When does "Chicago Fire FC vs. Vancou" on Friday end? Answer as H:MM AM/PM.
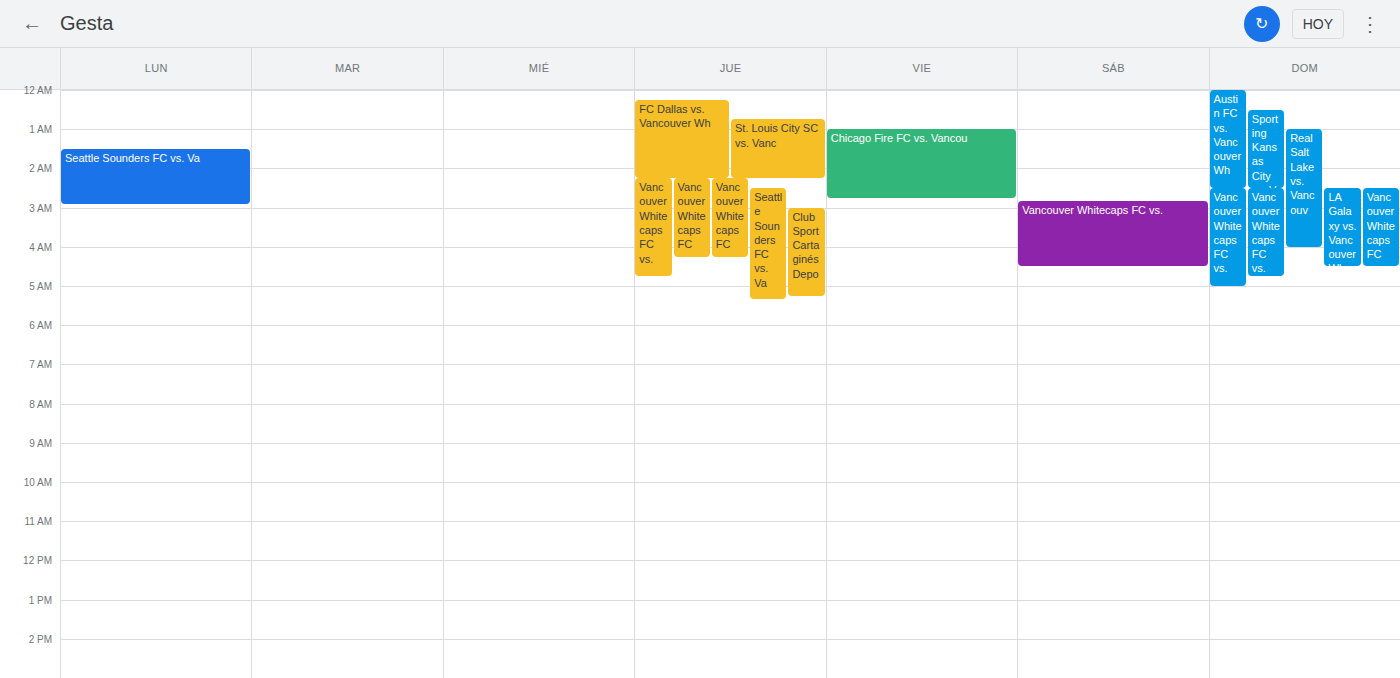
2:45 AM